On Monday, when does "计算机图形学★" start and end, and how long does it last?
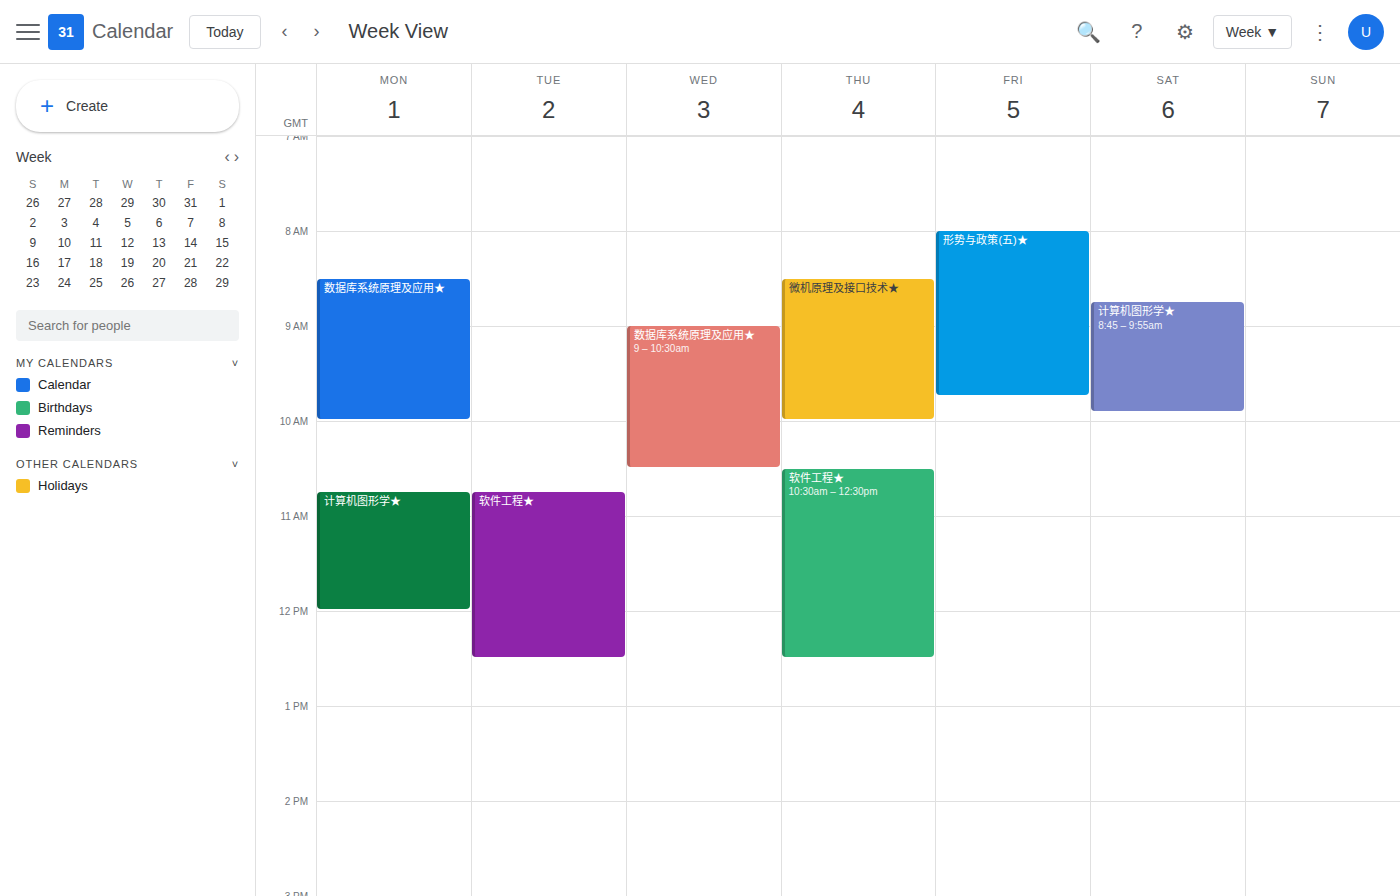
10:45 AM to 12:00 PM, 1 hour 15 minutes